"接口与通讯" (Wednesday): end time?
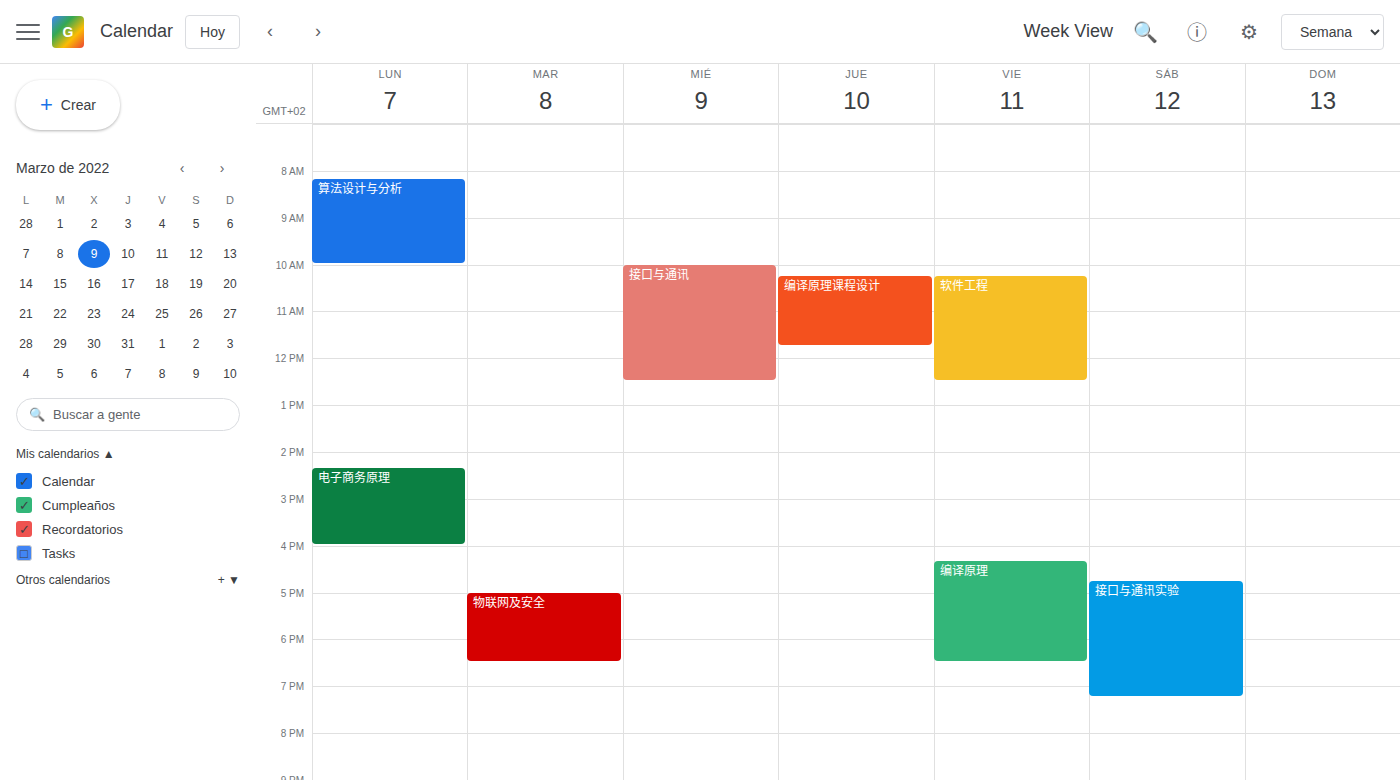
12:30 PM